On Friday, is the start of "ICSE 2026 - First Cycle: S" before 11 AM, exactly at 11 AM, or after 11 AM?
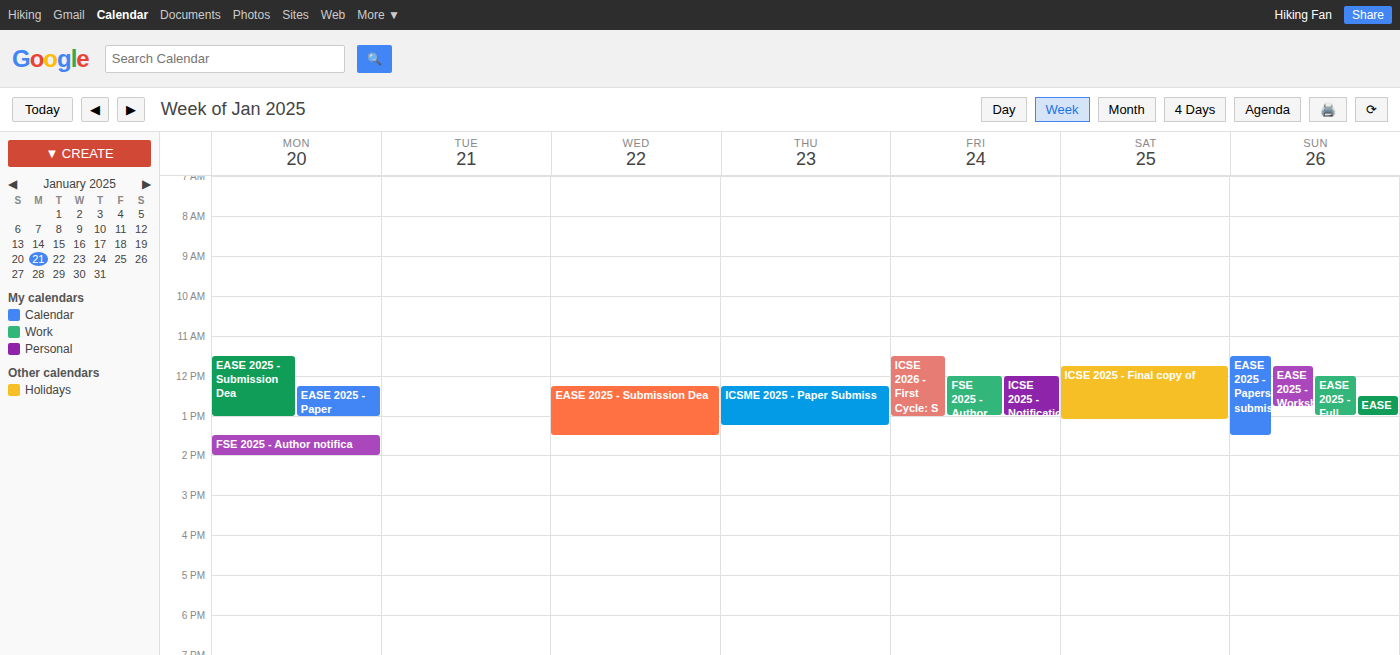
11:30 AM -- after 11 AM, 30 minutes below the 11 AM line.